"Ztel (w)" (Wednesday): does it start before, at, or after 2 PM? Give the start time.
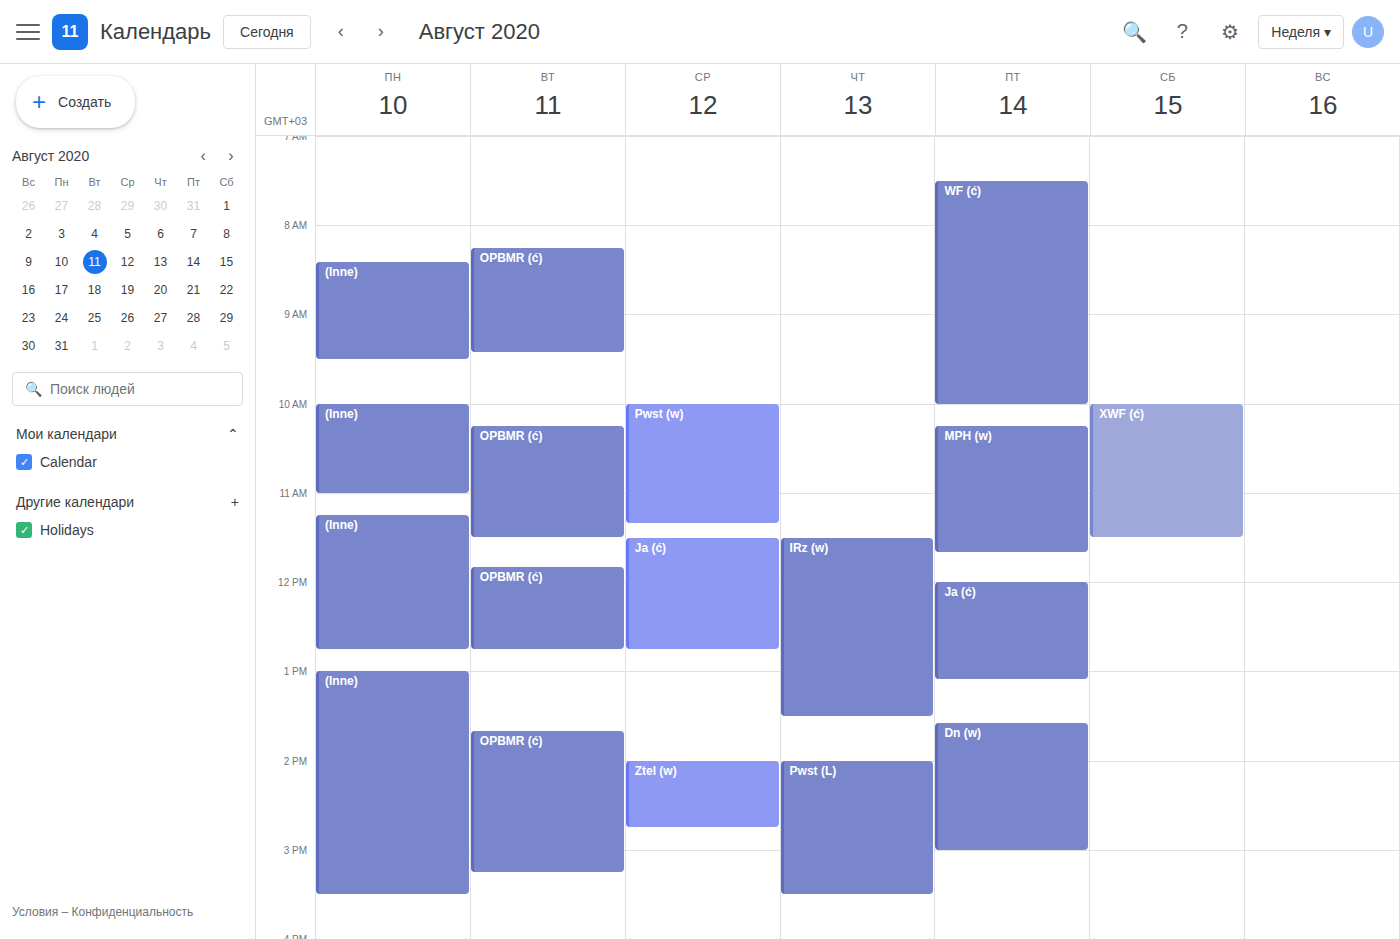
2:00 PM -- exactly at 2 PM, on the 2 PM line.